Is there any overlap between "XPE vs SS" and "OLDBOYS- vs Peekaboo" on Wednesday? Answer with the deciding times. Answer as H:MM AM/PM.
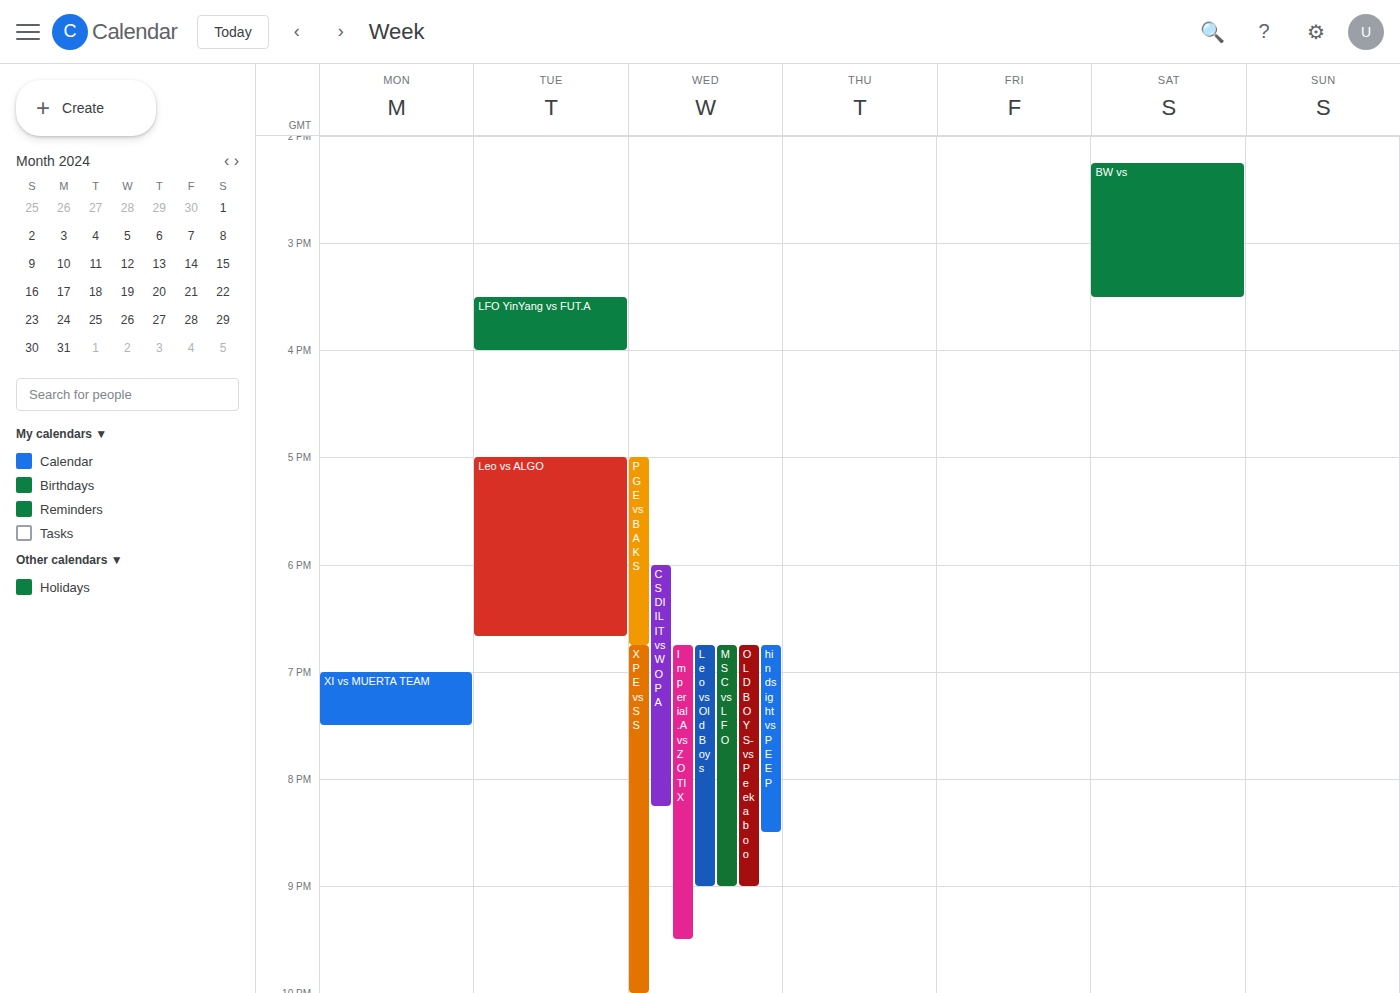
"OLDBOYS- vs Peekaboo" runs 6:45 PM to 9:00 PM, inside "XPE vs SS" -- they overlap.